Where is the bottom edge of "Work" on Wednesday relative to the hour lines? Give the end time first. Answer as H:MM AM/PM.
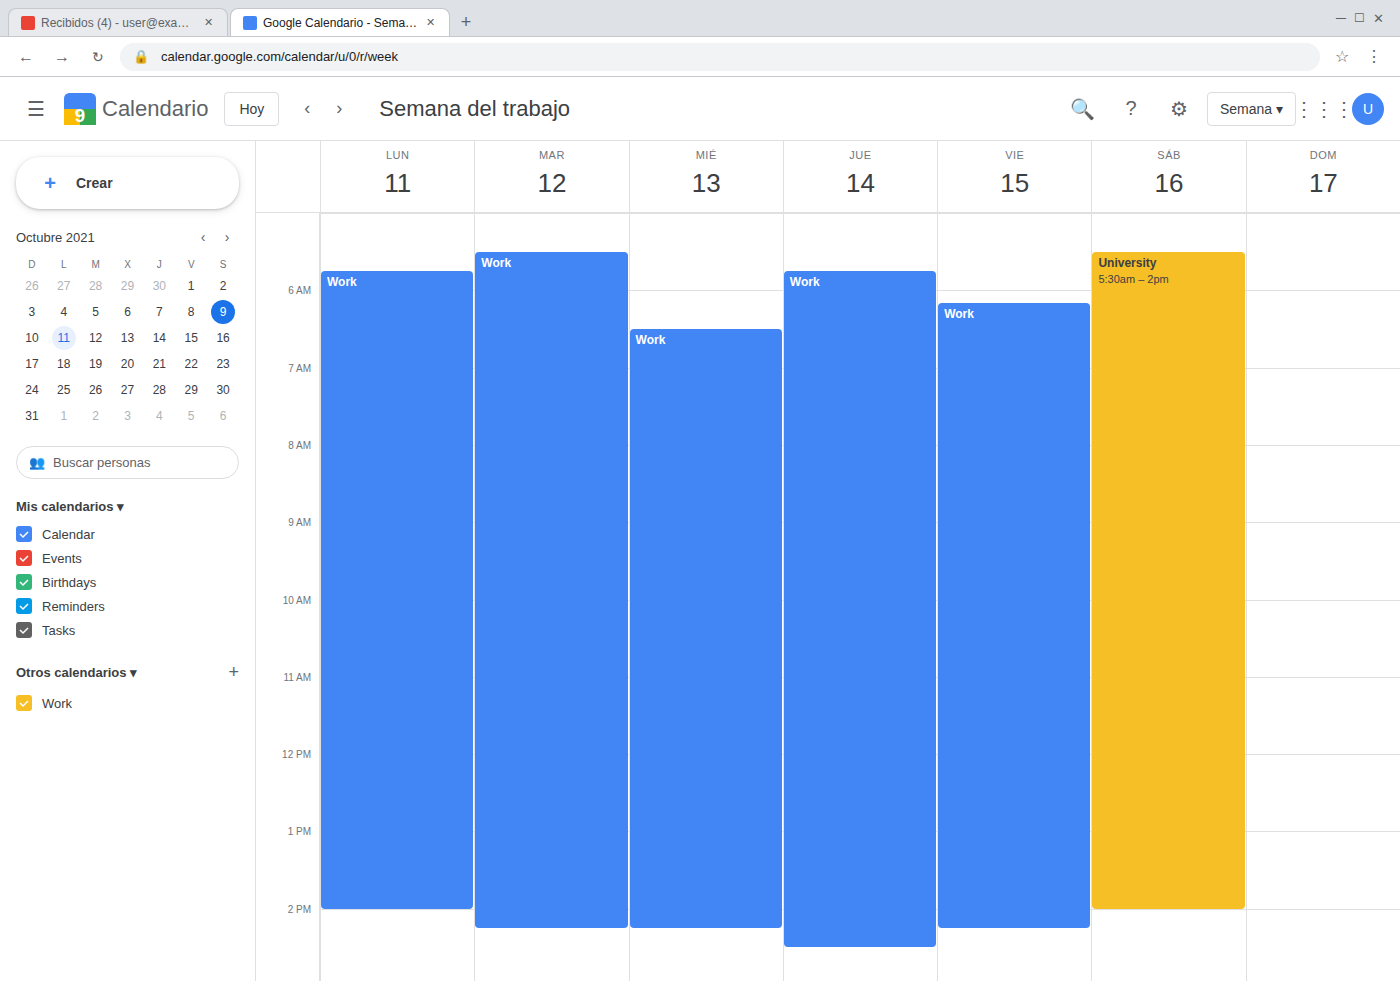
2:15 PM -- neither: a quarter of the way from the 2 PM line to the 3 PM line.